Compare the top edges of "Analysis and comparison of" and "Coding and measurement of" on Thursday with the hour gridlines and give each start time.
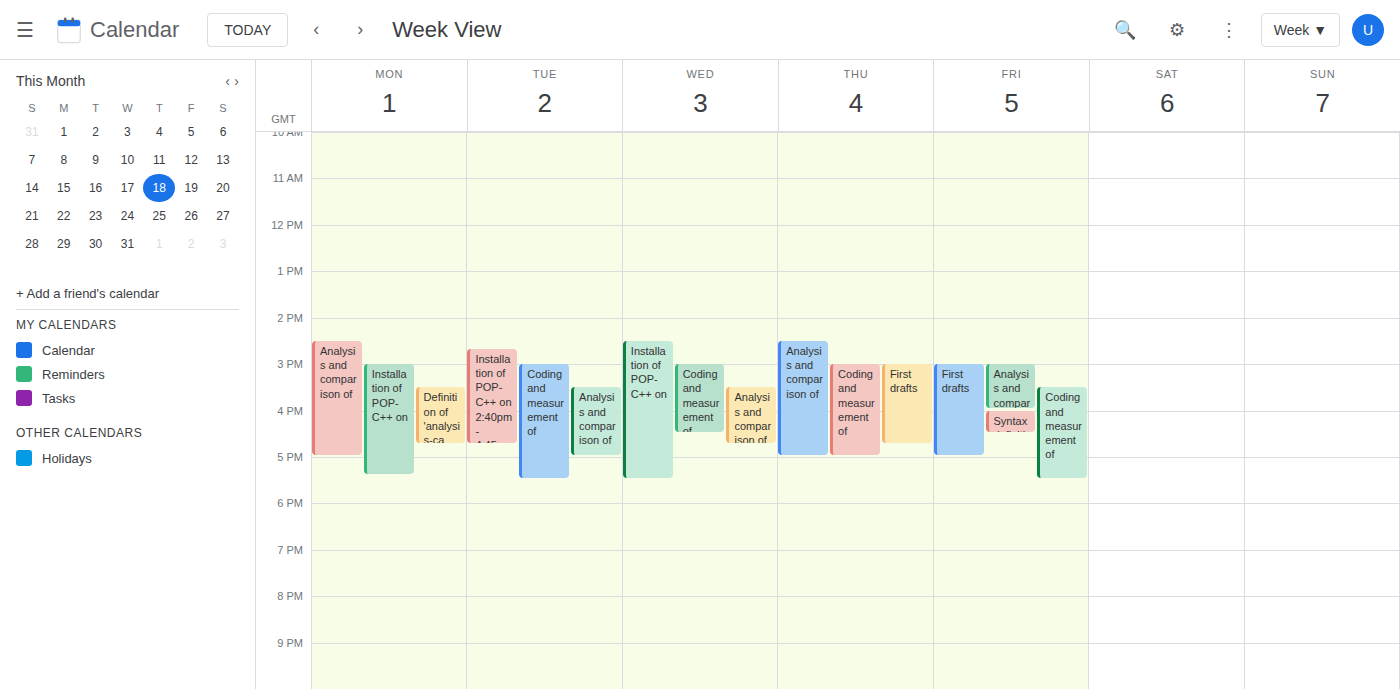
"Analysis and comparison of": 2:30 PM, halfway between the 2 PM and 3 PM lines. "Coding and measurement of": 3:00 PM, exactly on the 3 PM line.